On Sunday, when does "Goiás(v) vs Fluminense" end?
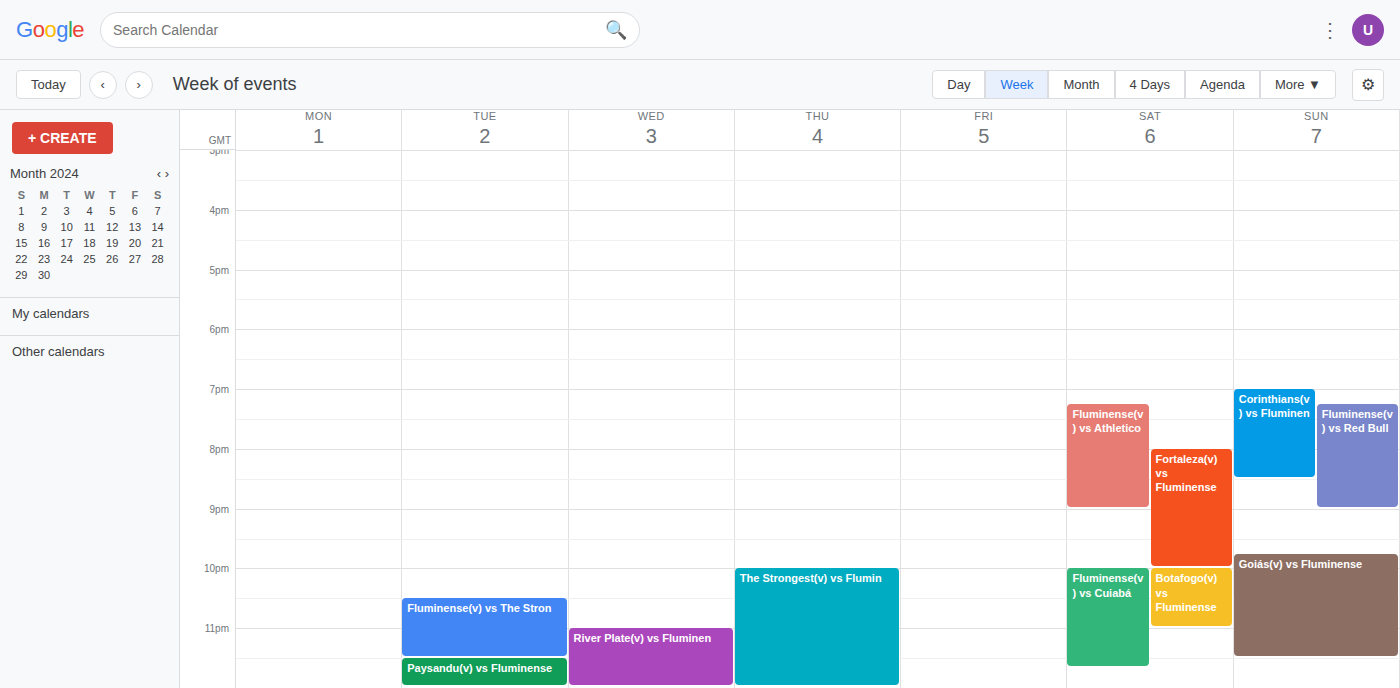
11:30 PM